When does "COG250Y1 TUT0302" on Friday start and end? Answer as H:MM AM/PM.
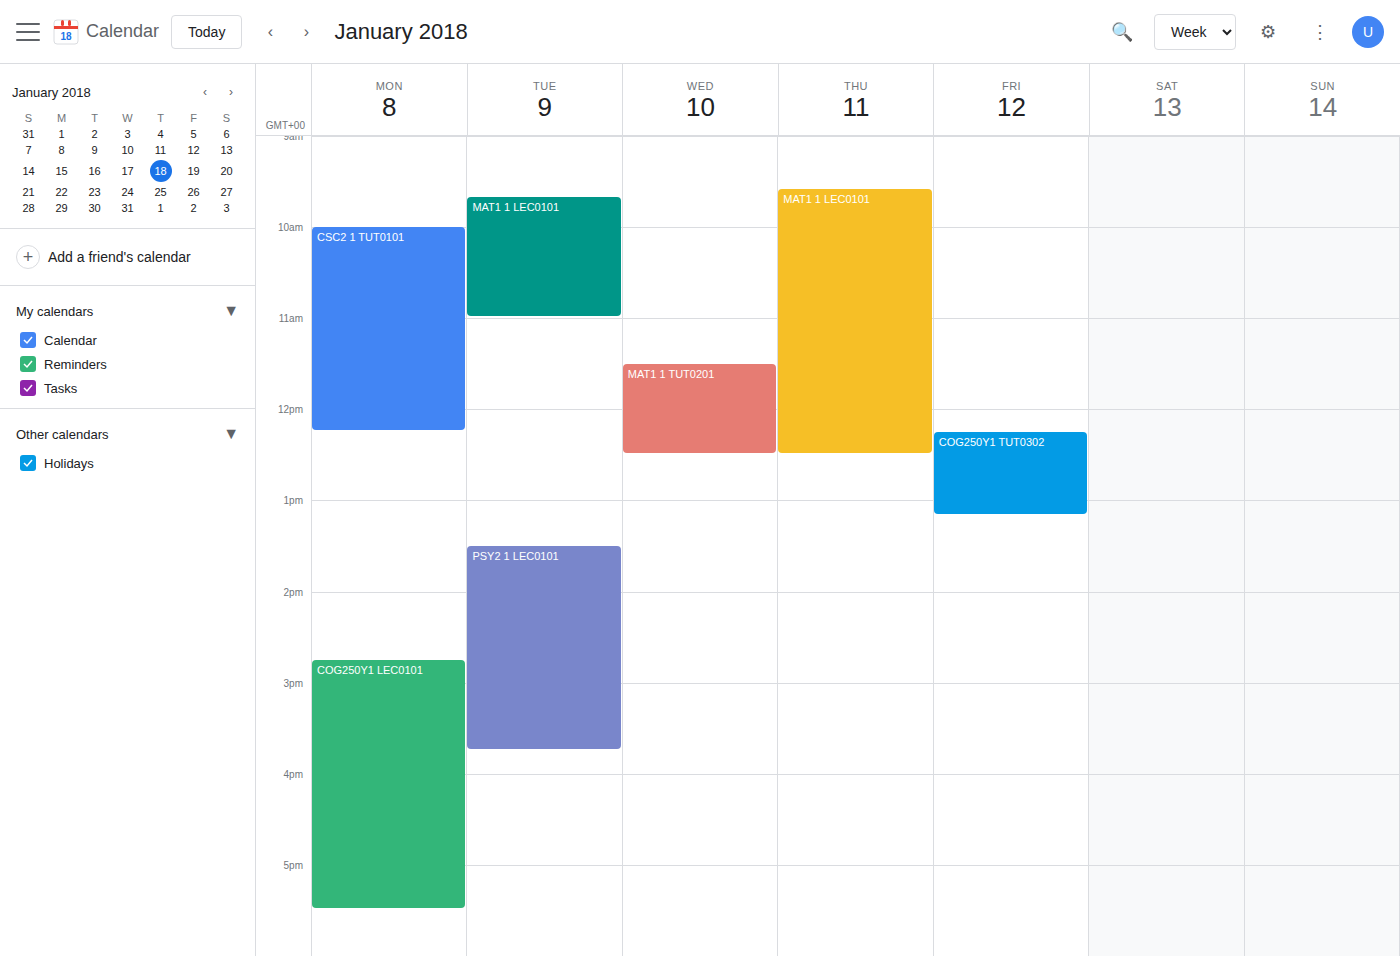
12:15 PM to 1:10 PM